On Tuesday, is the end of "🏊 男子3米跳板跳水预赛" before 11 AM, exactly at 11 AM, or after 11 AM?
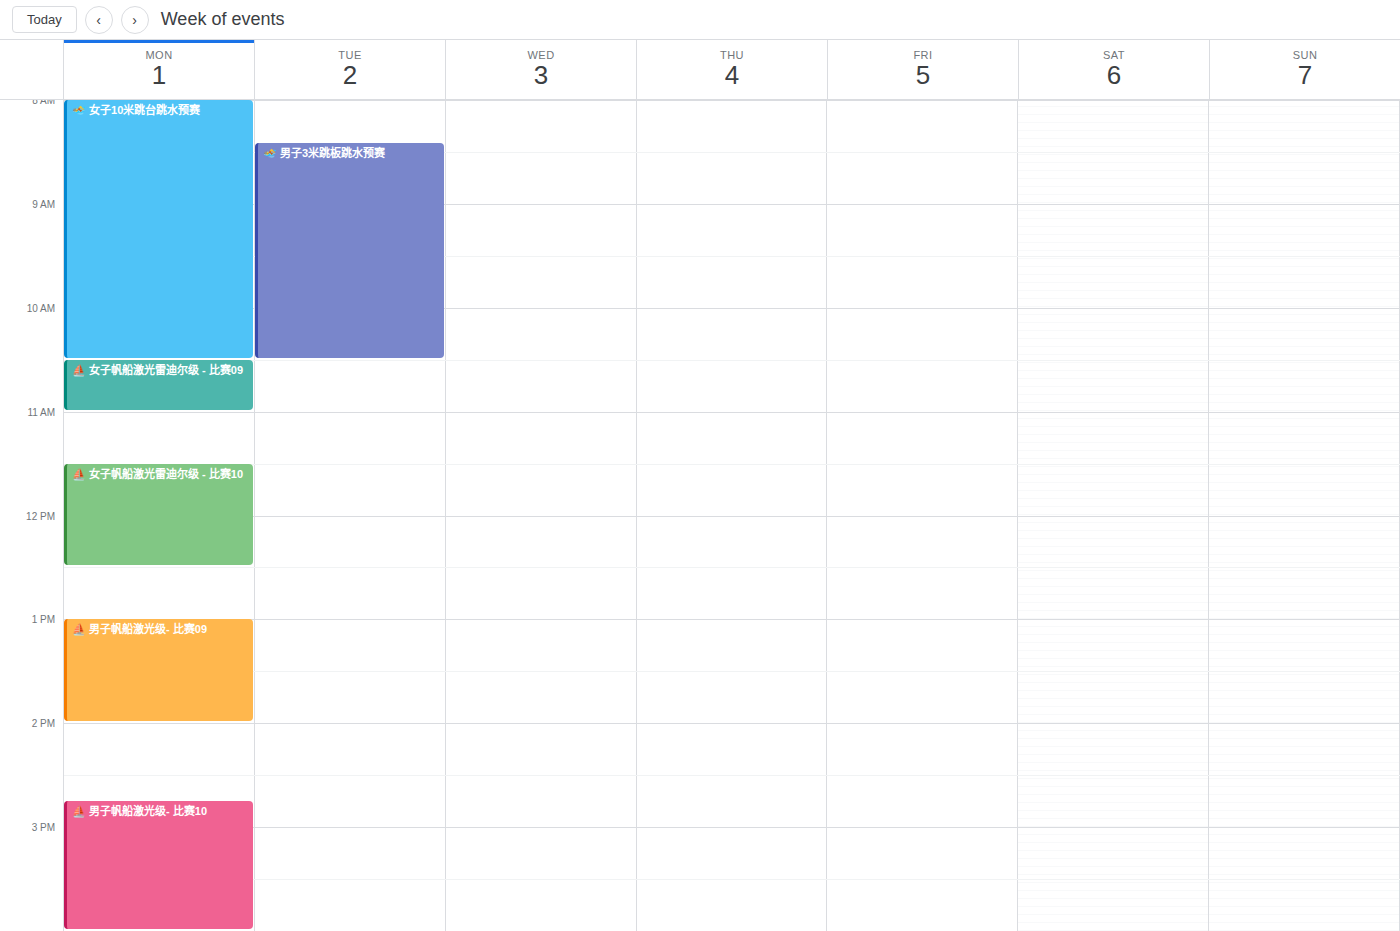
10:30 AM -- before 11 AM, 30 minutes above the 11 AM line.